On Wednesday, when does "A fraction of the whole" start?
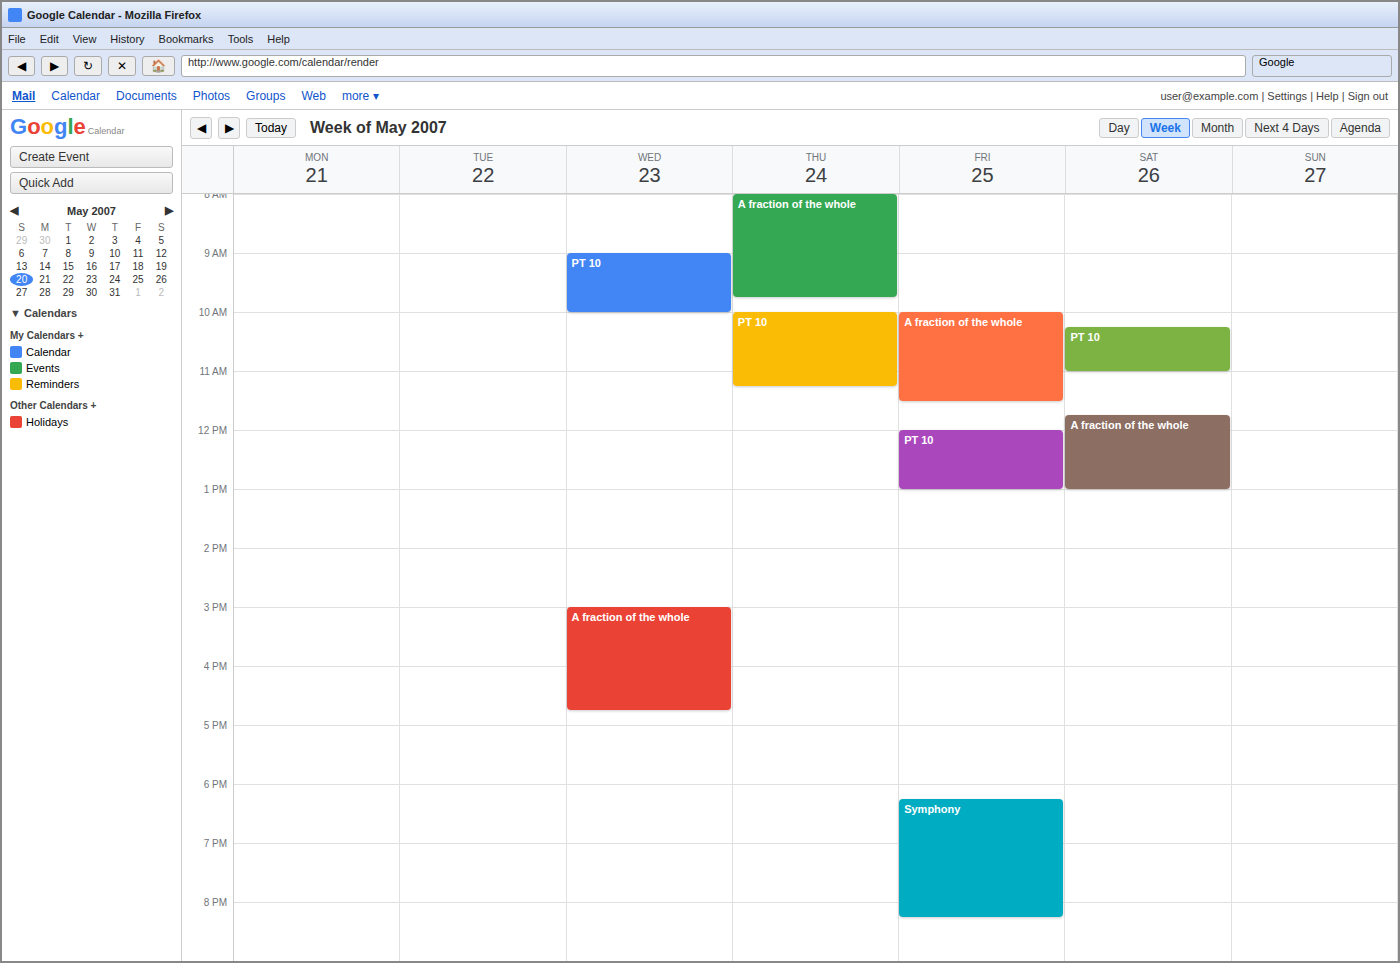
3:00 PM